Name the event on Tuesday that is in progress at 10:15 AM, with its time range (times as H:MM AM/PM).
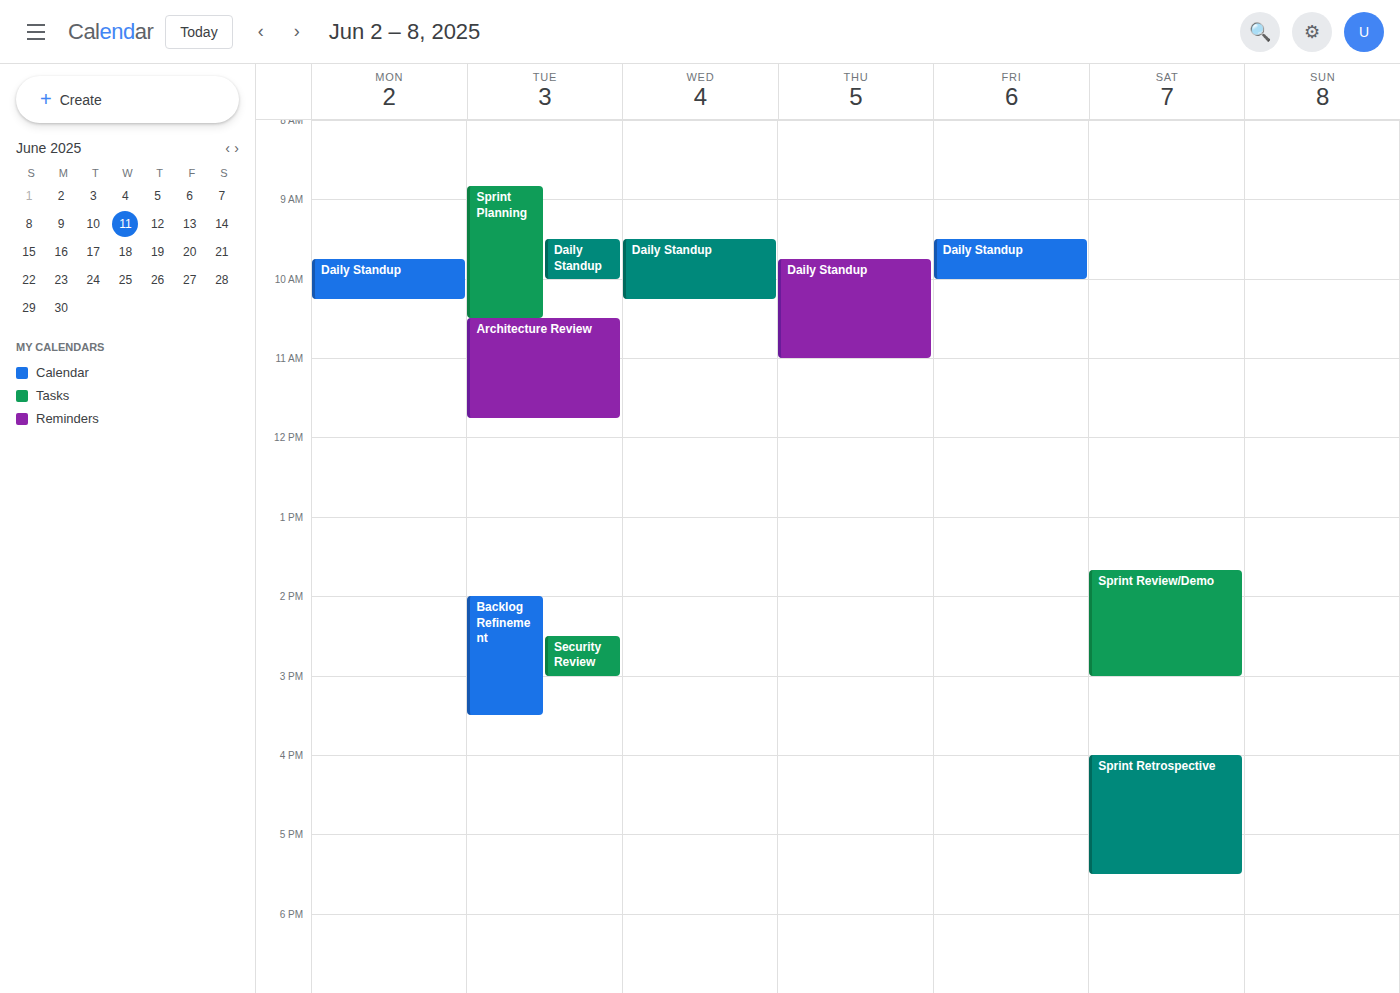
"Sprint Planning", 8:50 AM to 10:30 AM